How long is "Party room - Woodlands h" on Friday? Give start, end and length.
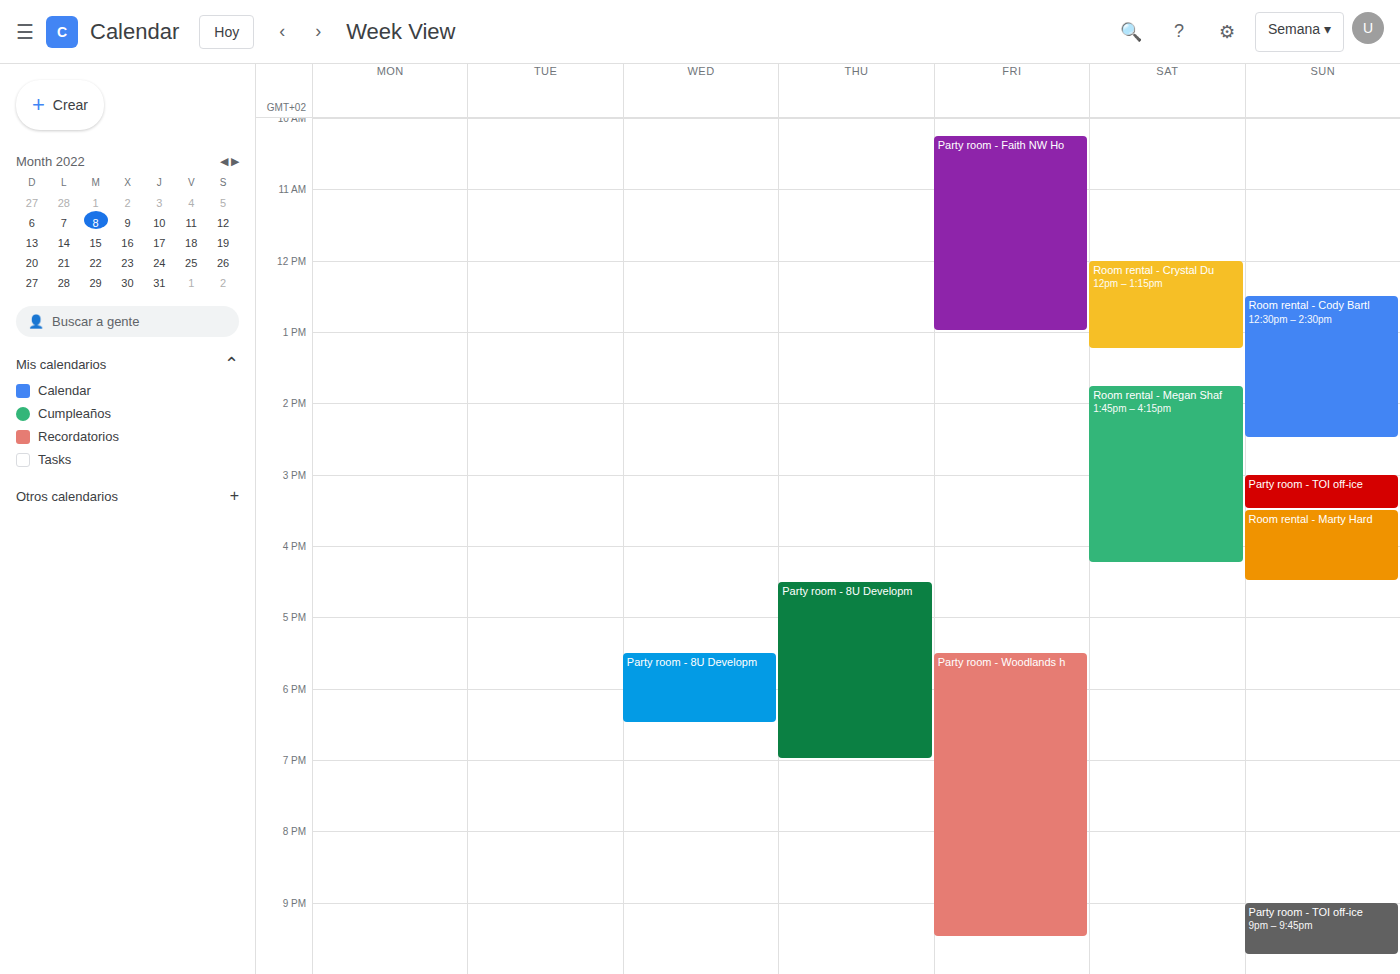
5:30 PM to 9:30 PM, 4 hours